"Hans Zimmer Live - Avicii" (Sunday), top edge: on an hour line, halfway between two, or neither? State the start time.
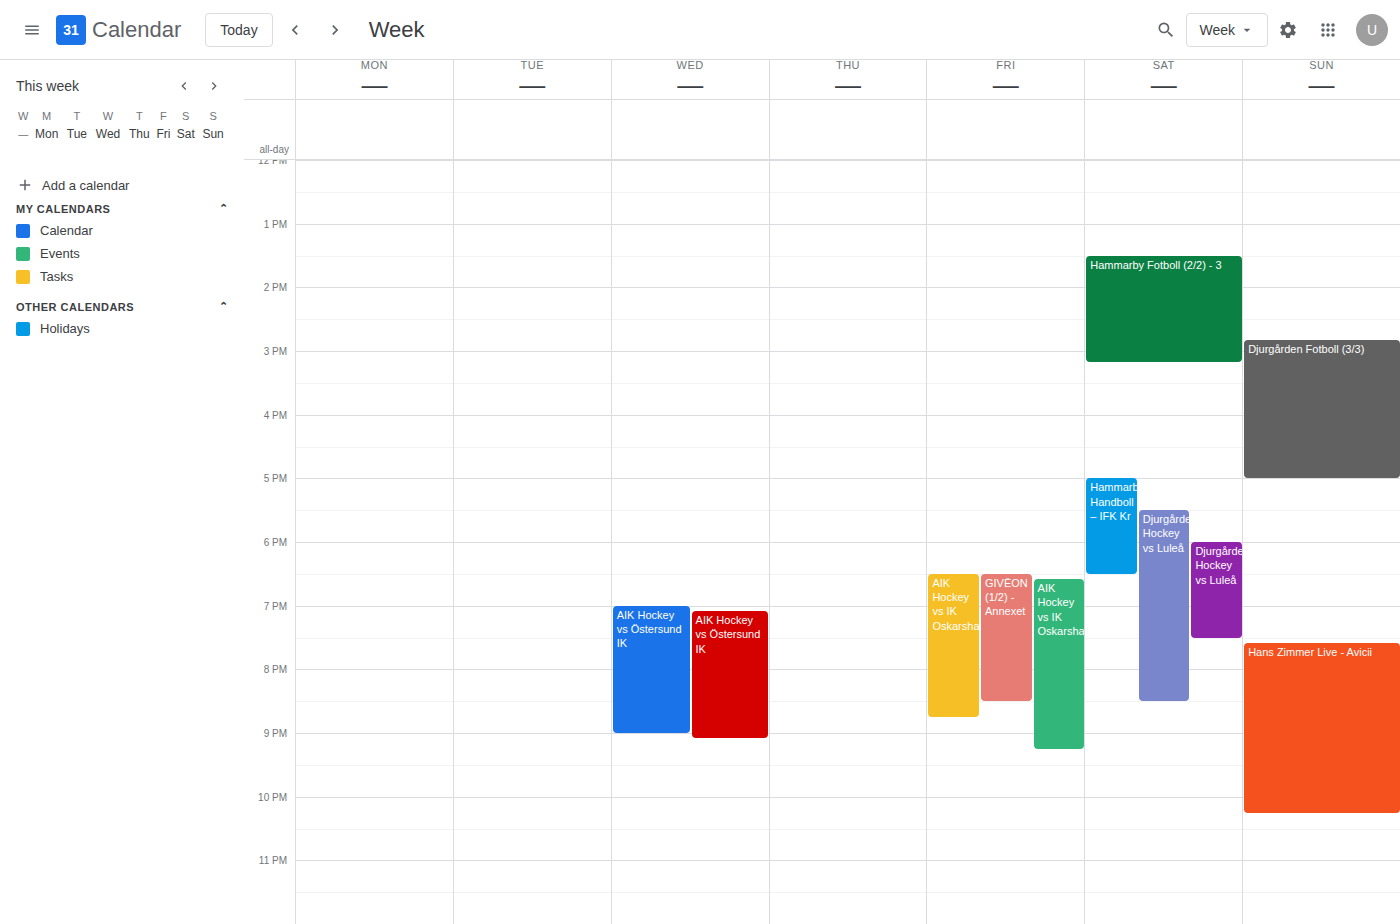
19:35 -- neither: 35 minutes below the 19:00 line and 25 minutes above the 20:00 line.